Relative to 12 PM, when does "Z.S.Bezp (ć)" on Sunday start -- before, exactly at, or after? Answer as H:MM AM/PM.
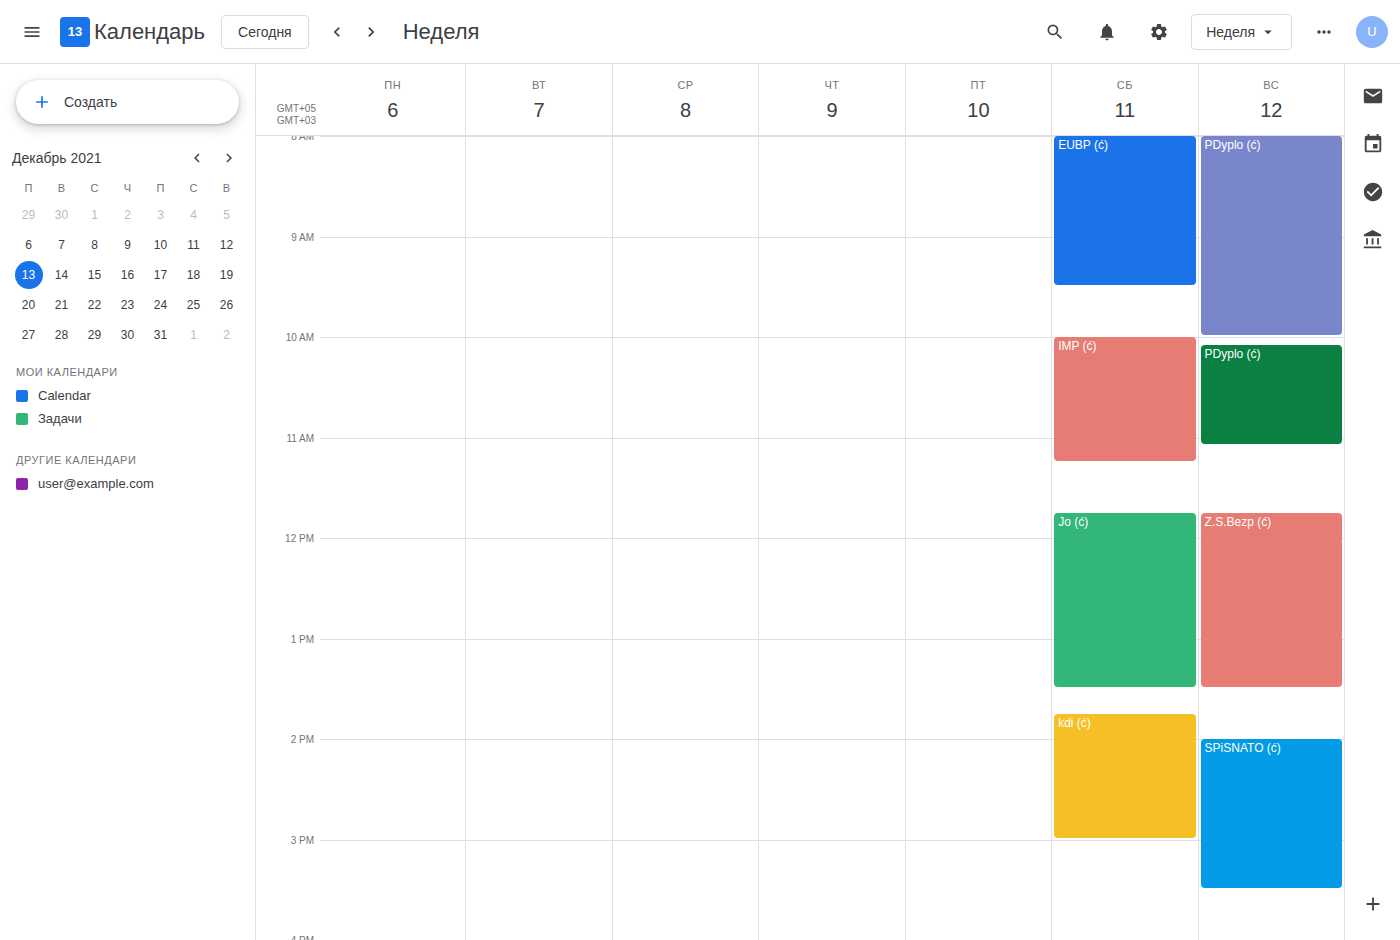
11:45 AM -- before 12 PM, 15 minutes above the 12 PM line.